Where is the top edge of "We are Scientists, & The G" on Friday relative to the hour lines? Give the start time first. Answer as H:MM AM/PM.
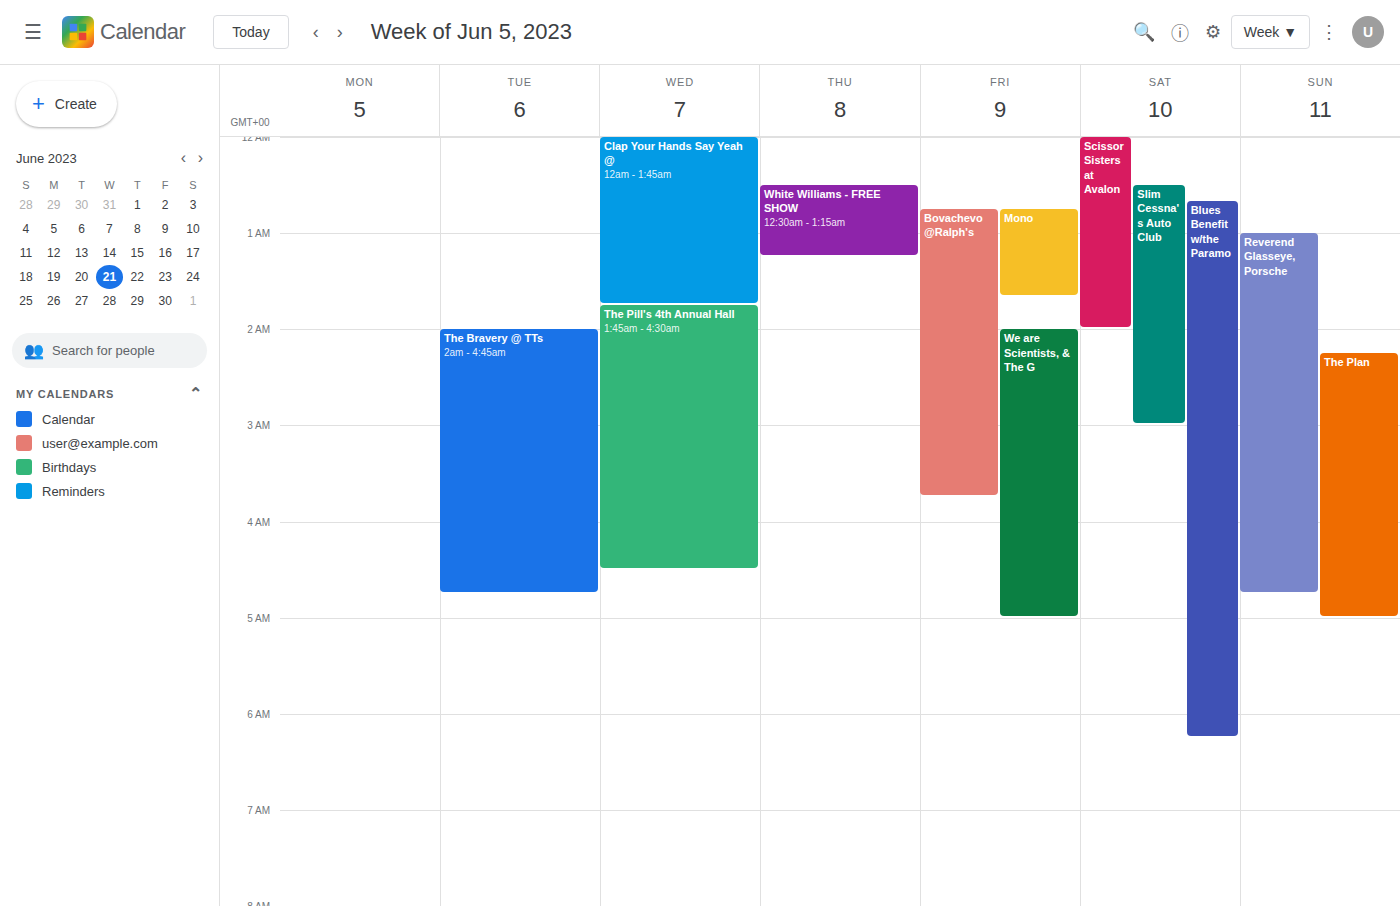
2:00 AM -- exactly on the 2 AM line.